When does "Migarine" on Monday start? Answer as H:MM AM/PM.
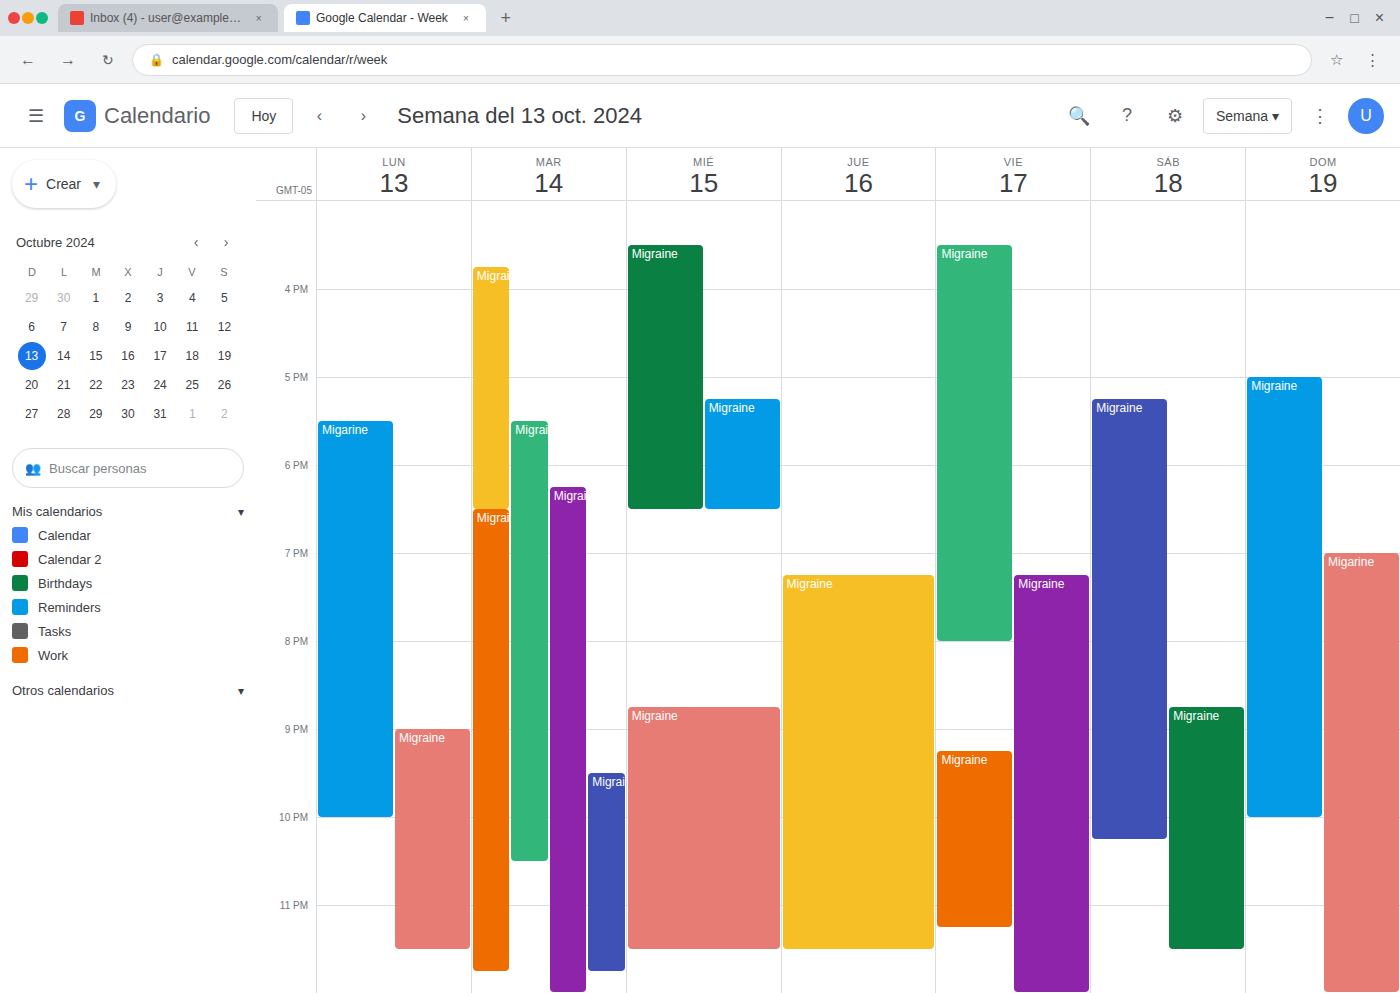
5:30 PM